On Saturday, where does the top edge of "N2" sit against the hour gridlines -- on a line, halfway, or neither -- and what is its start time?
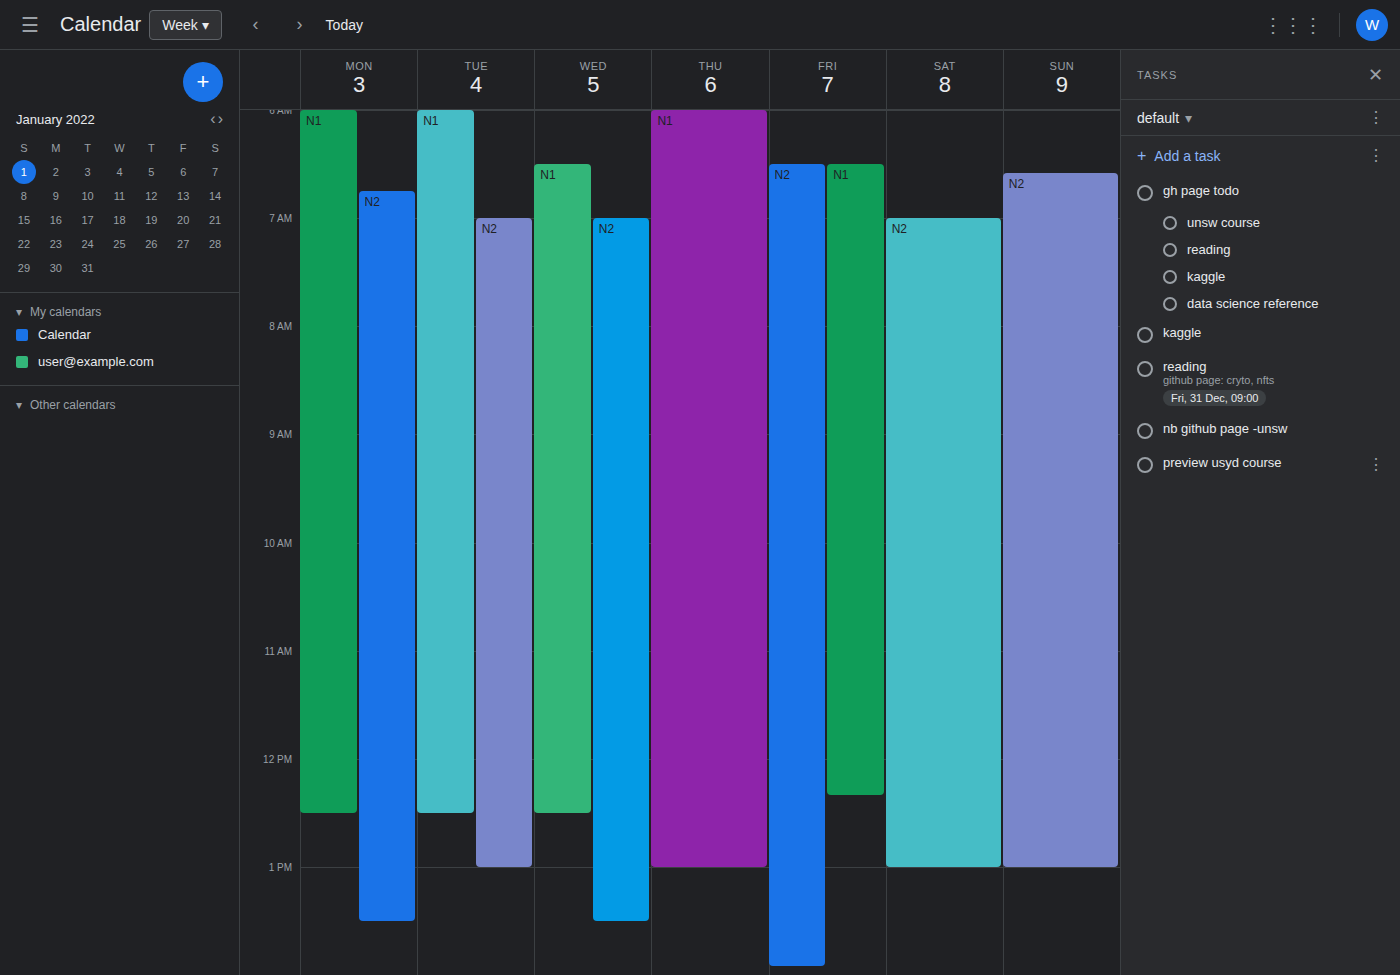
7:00 AM -- exactly on the 7 AM line.